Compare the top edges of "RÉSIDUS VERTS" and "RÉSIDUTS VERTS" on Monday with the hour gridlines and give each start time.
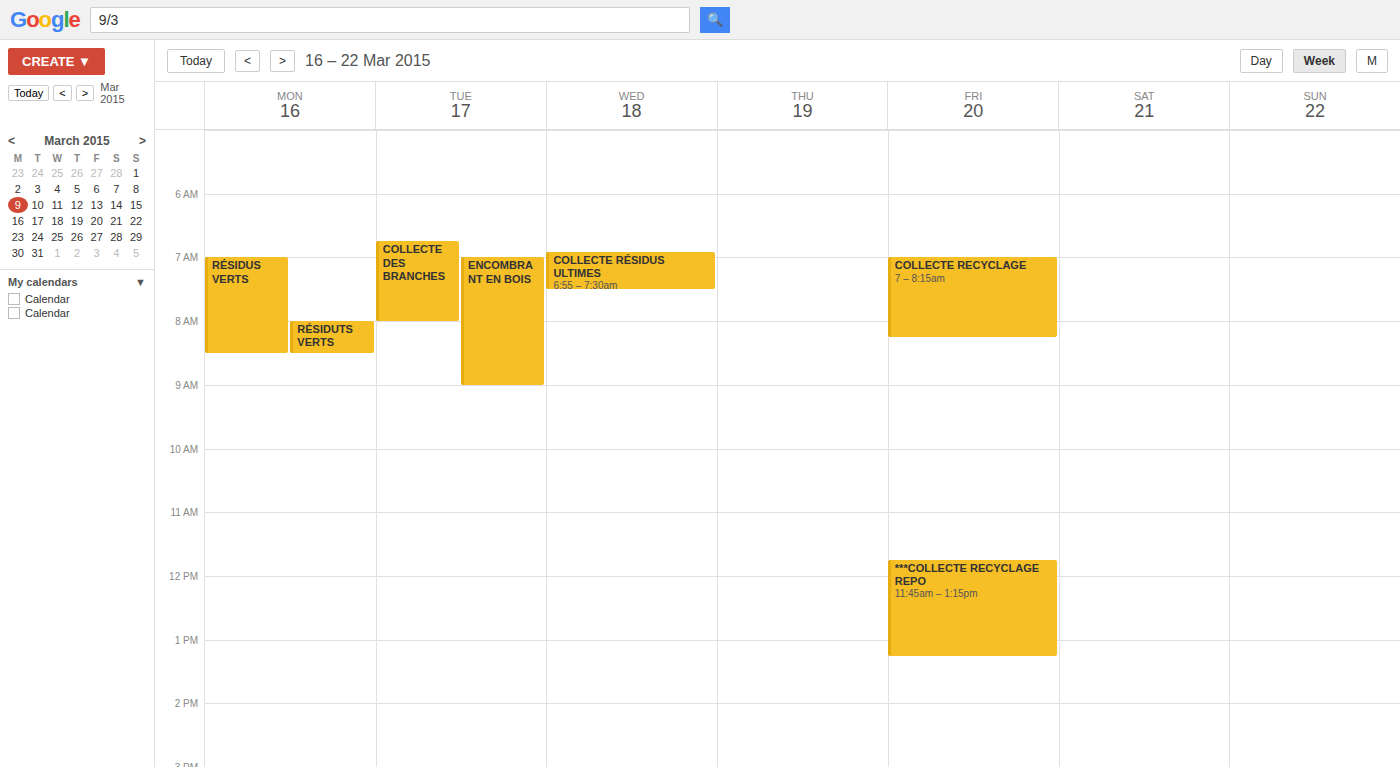
"RÉSIDUS VERTS": 07:00, exactly on the 07:00 line. "RÉSIDUTS VERTS": 08:00, exactly on the 08:00 line.